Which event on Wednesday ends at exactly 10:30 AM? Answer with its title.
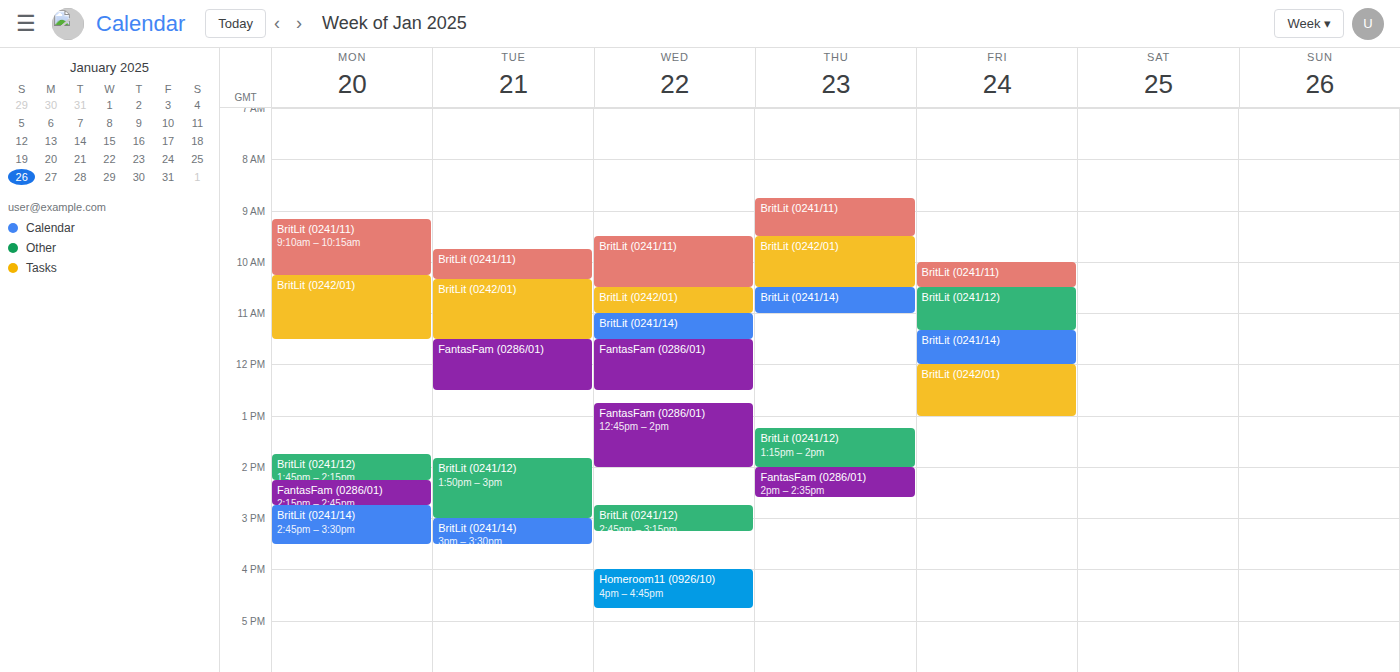
"BritLit (0241/11)"